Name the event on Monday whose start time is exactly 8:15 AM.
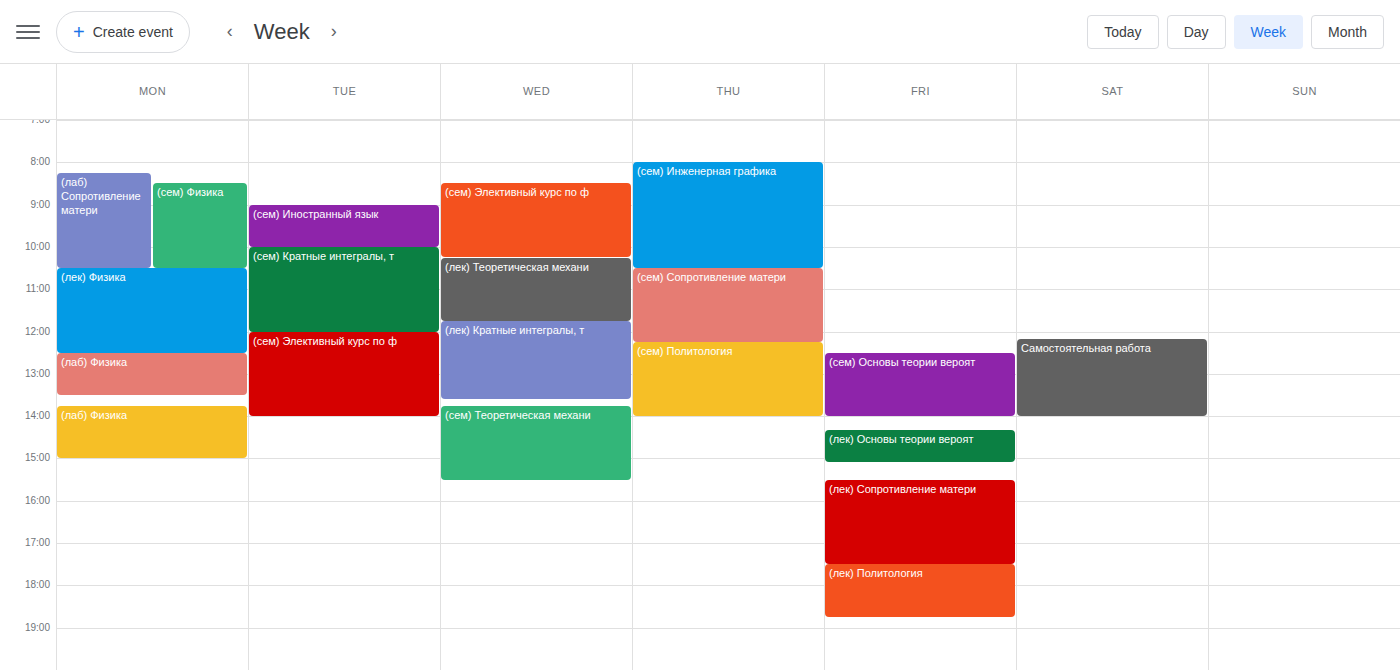
"(лаб) Сопротивление матери"